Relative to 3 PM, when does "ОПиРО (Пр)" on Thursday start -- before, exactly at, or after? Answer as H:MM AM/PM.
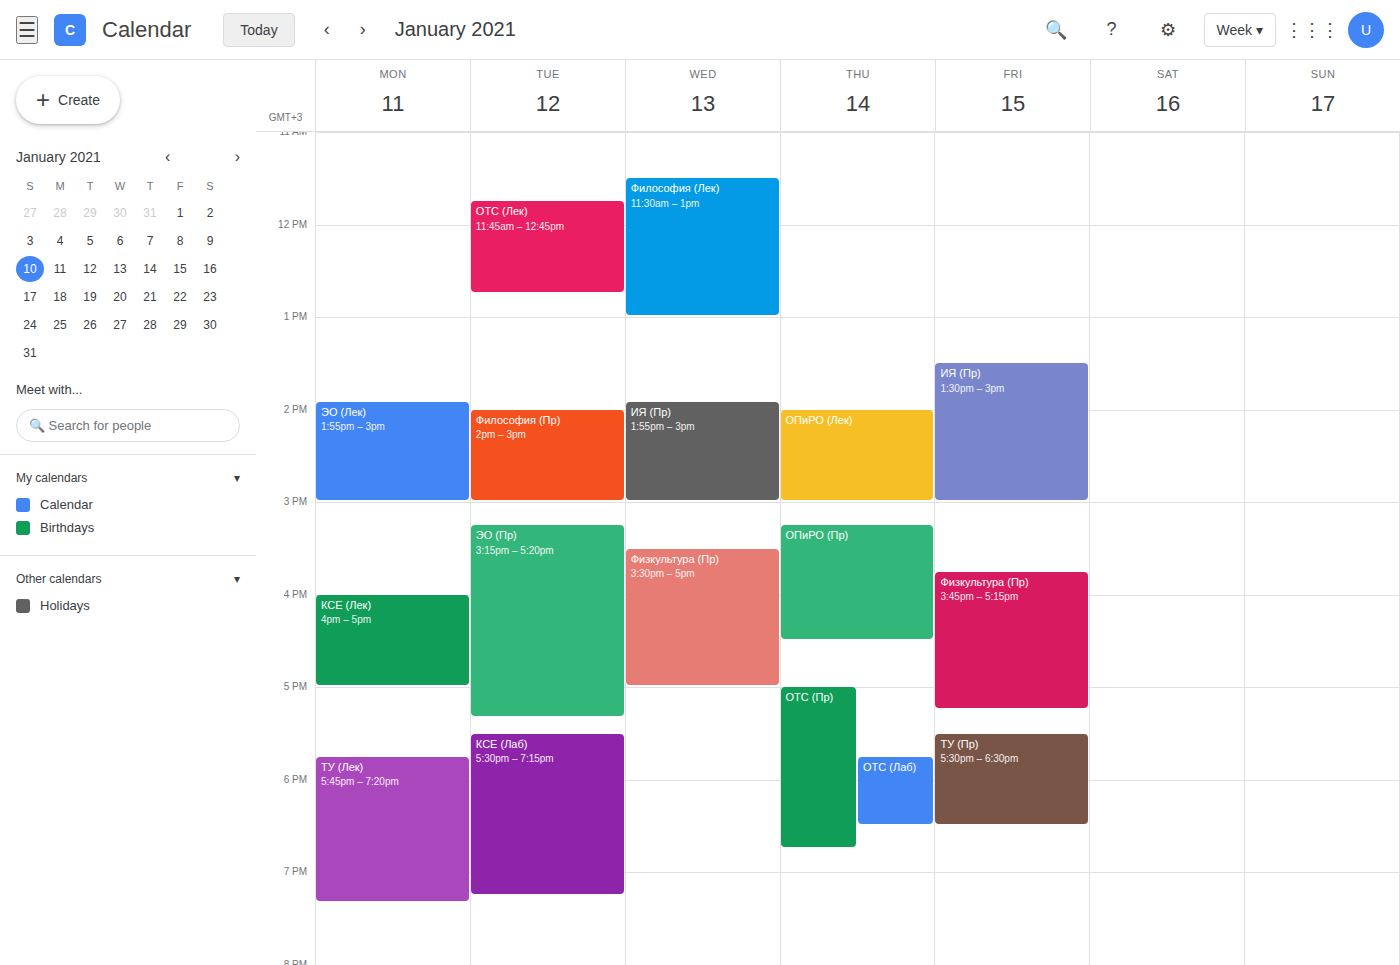
3:15 PM -- after 3 PM, 15 minutes below the 3 PM line.